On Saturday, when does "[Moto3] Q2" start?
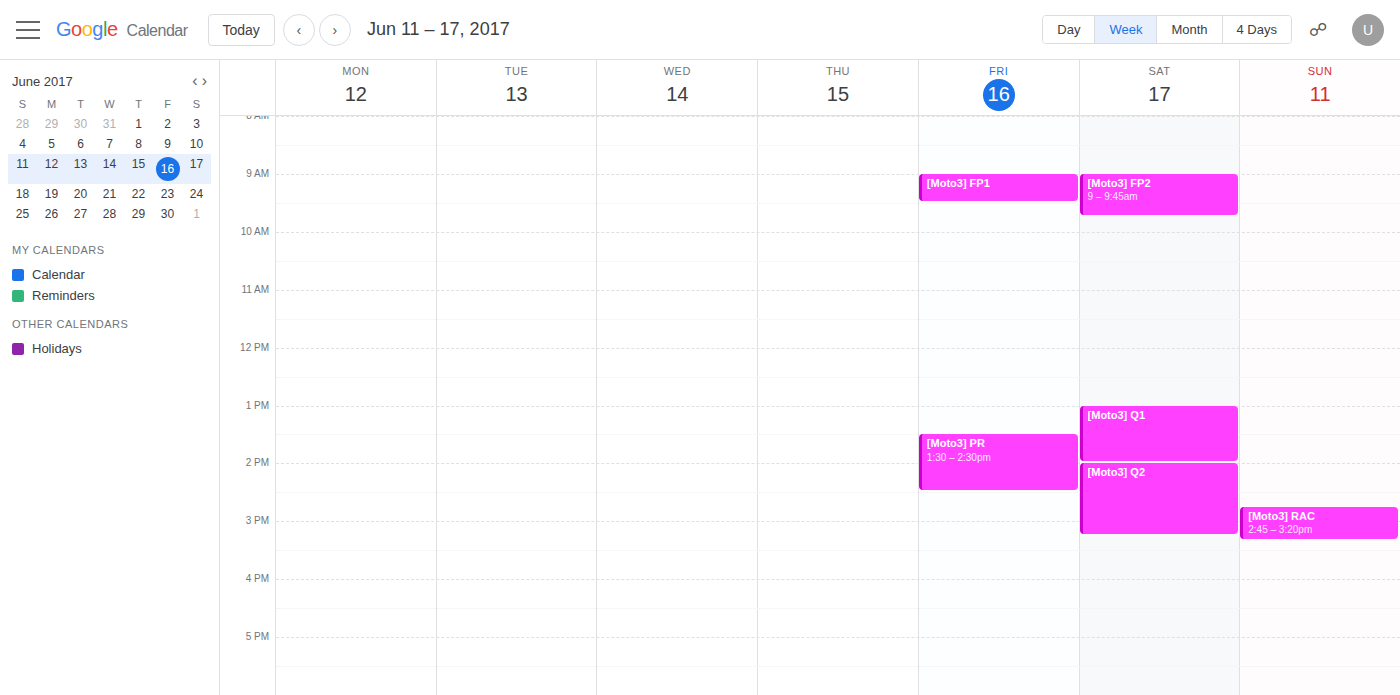
2:00 PM